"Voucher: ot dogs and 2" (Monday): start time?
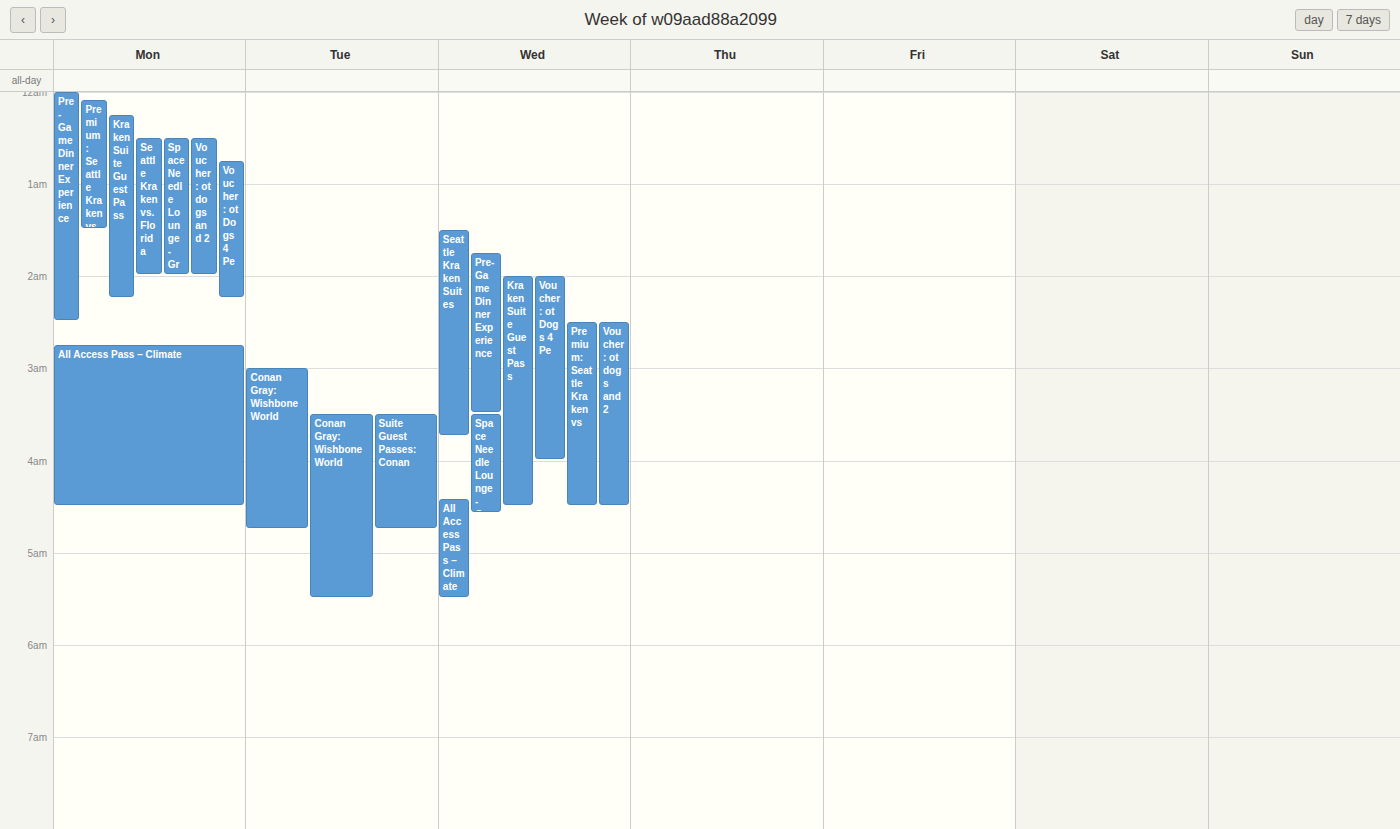
12:30 AM